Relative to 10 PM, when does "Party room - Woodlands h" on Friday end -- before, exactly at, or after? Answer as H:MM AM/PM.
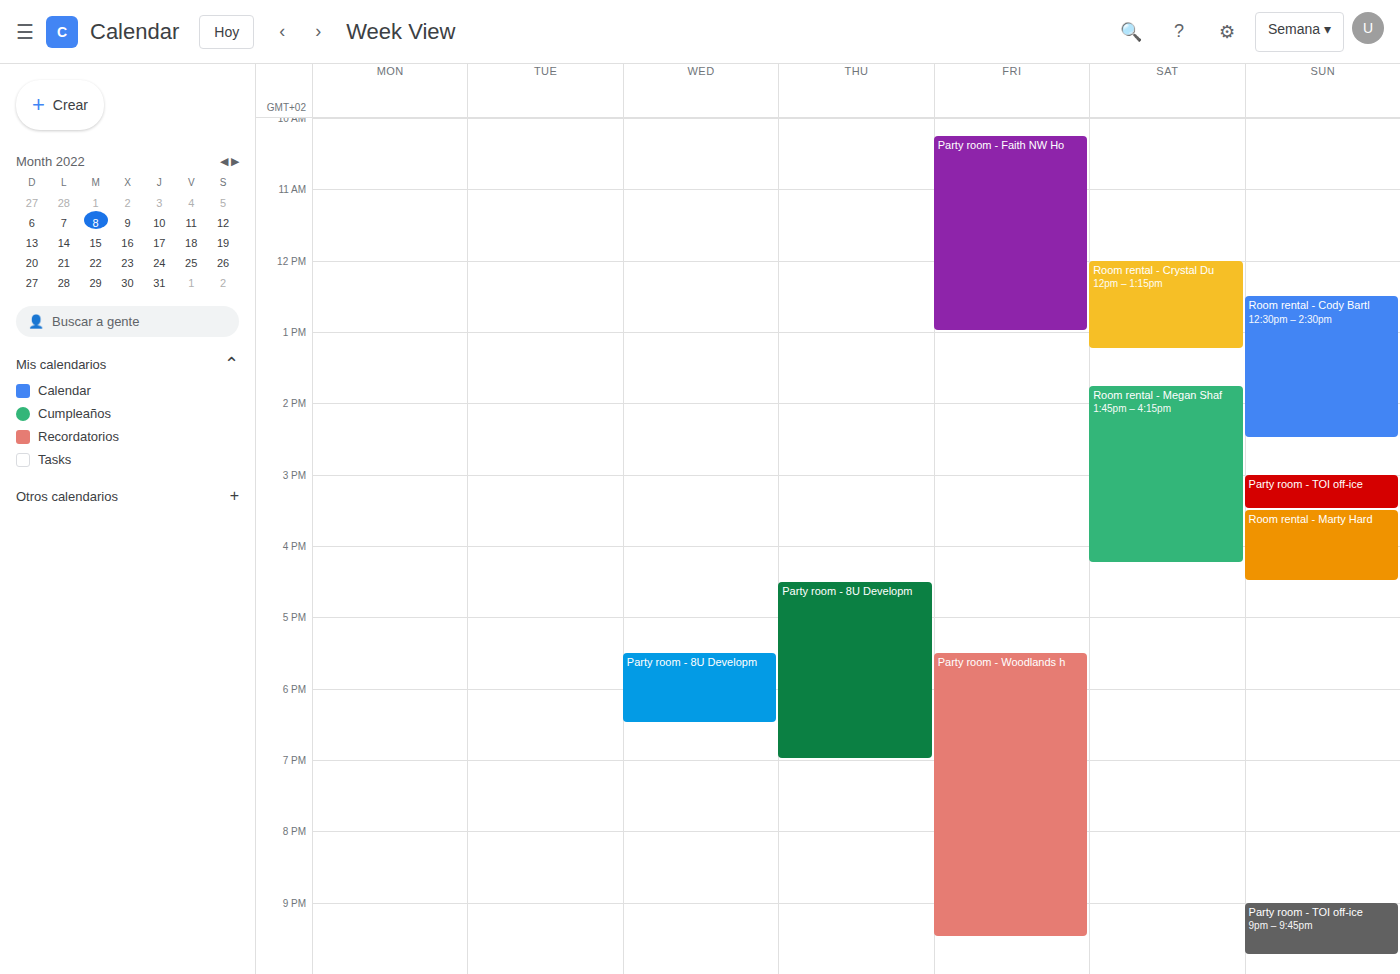
9:30 PM -- before 10 PM, 30 minutes above the 10 PM line.